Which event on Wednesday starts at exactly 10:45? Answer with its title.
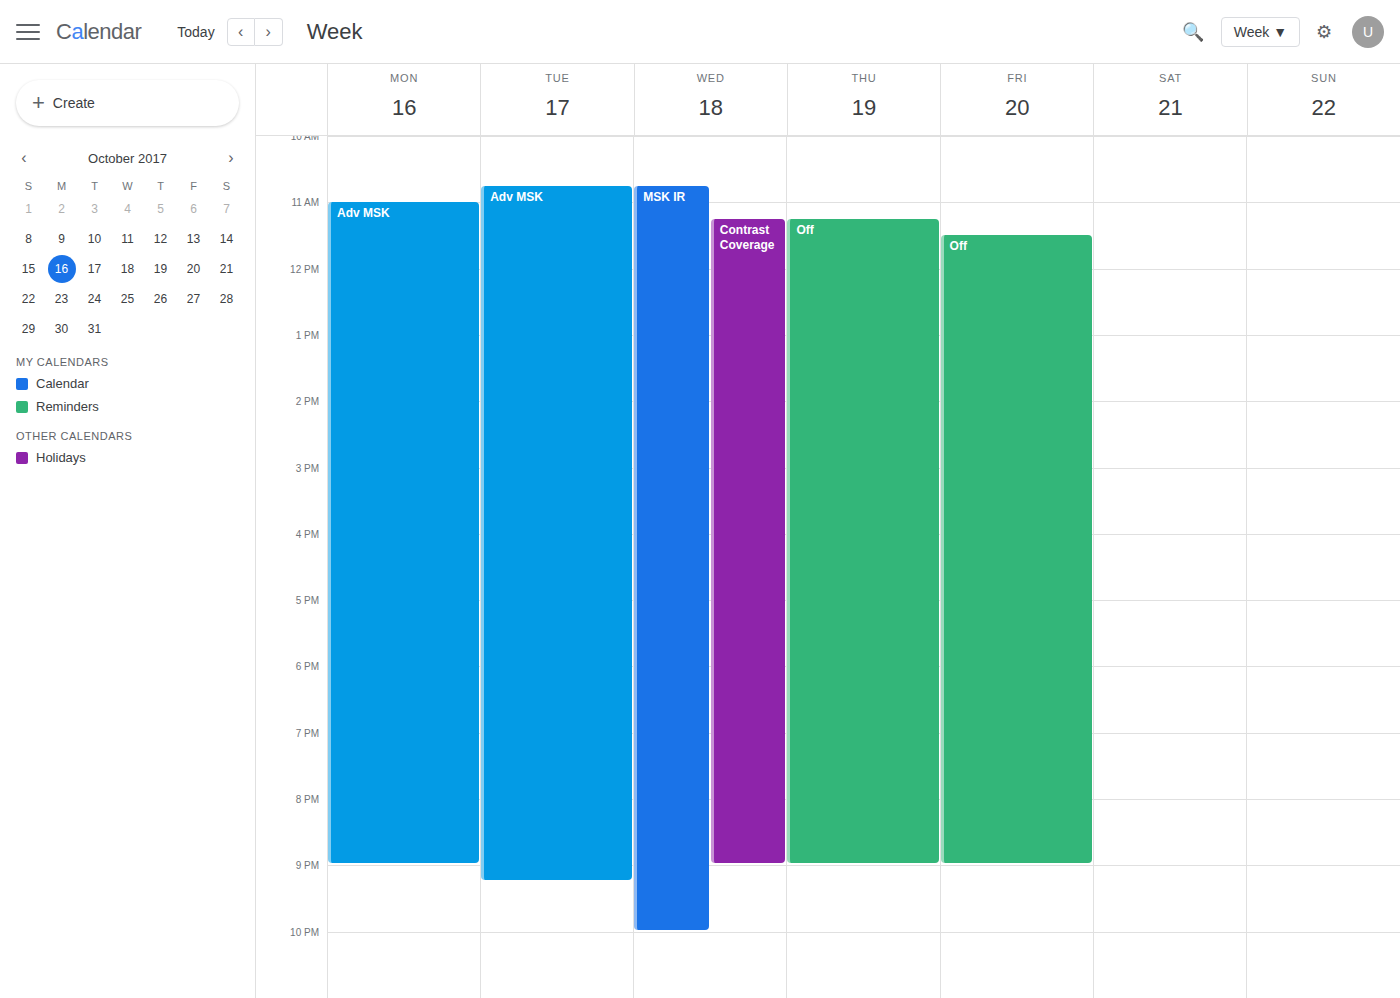
"MSK IR"